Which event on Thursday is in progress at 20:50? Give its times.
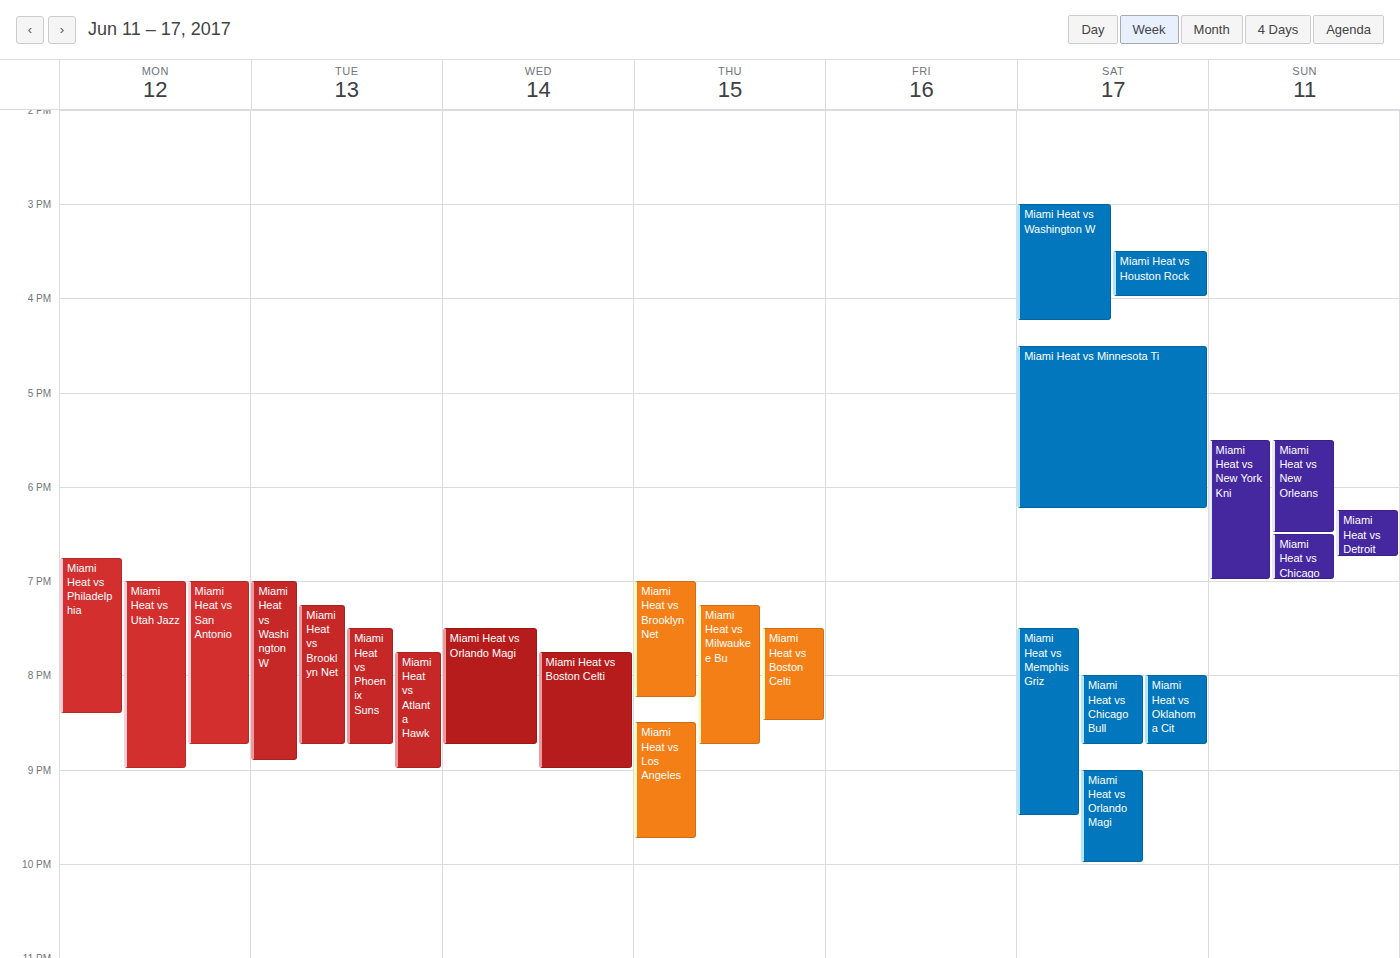
"Miami Heat vs Los Angeles", 20:30 to 21:45